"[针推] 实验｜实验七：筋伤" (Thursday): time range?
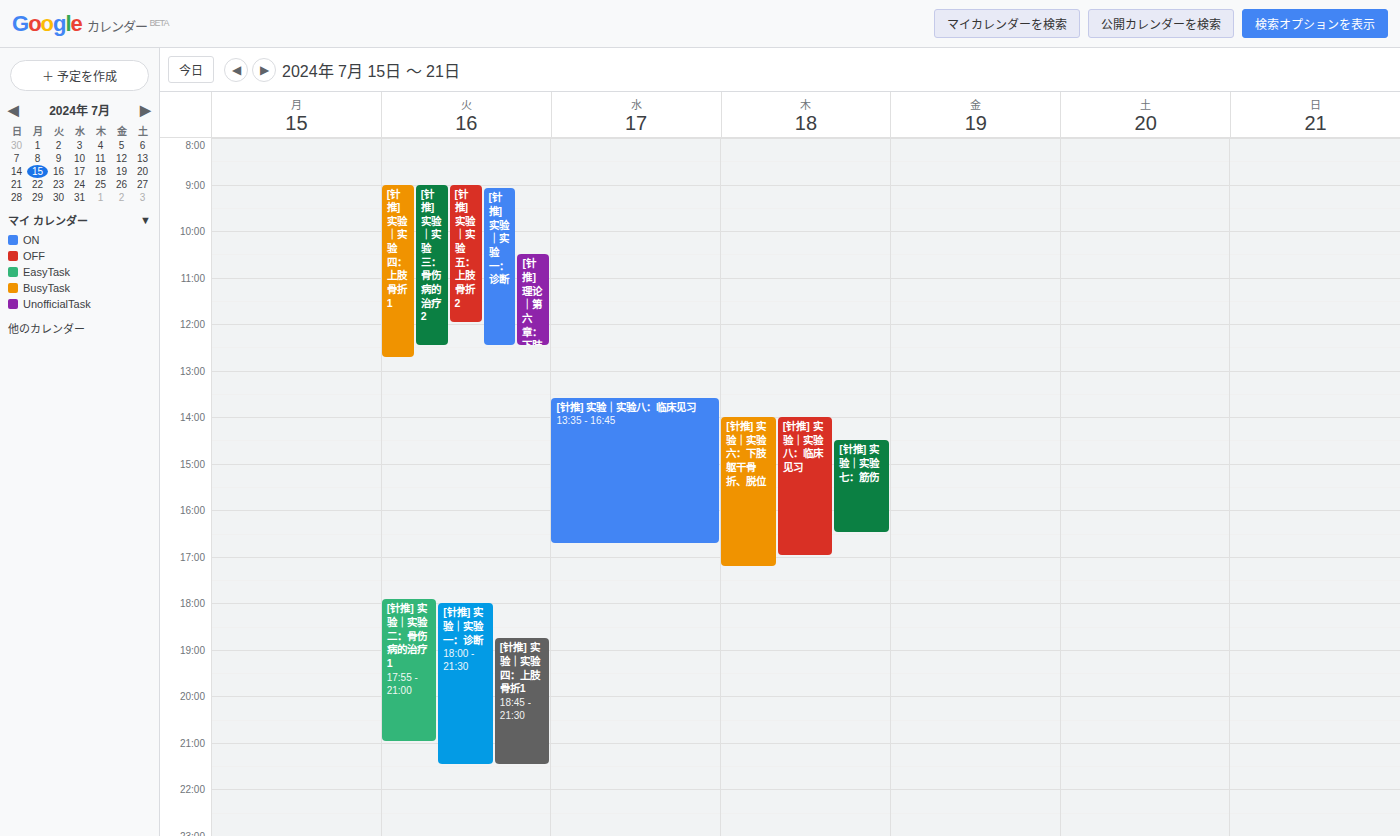
2:30 PM to 4:30 PM